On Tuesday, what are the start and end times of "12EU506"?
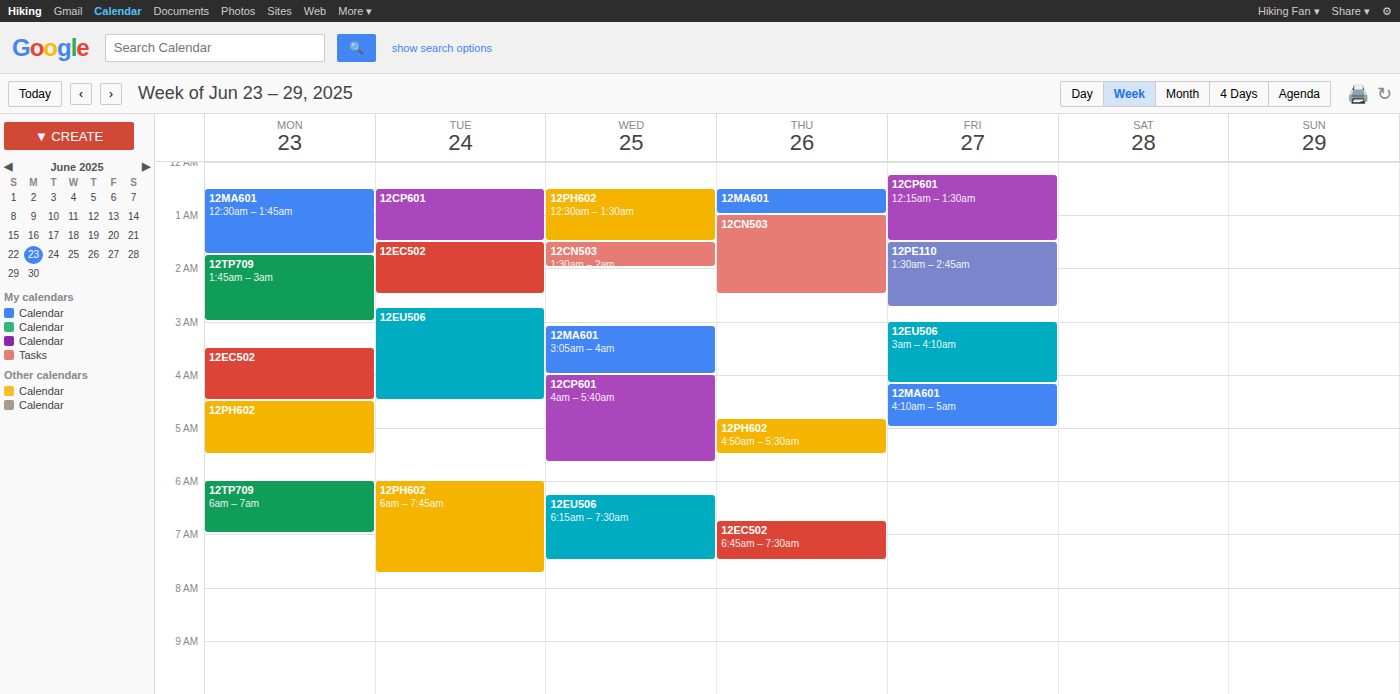
2:45 AM to 4:30 AM